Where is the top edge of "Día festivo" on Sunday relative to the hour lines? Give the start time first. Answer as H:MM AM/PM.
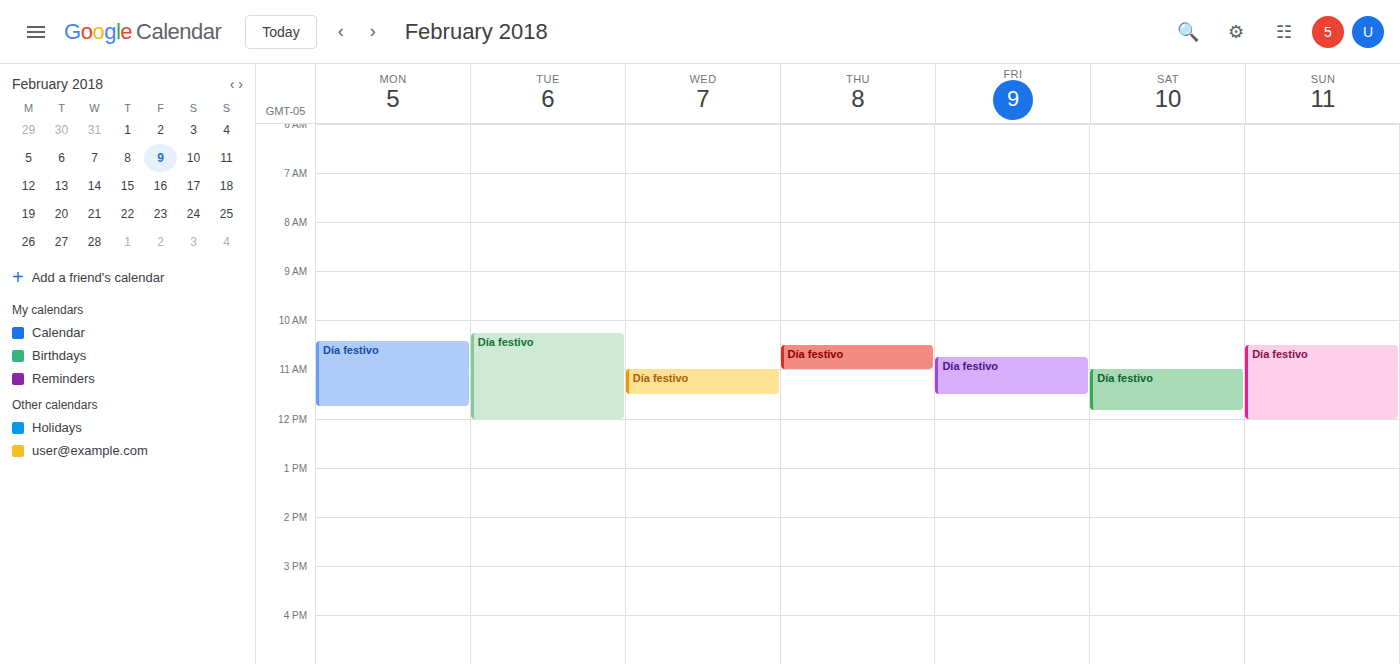
10:30 AM -- halfway between the 10 AM and 11 AM lines.